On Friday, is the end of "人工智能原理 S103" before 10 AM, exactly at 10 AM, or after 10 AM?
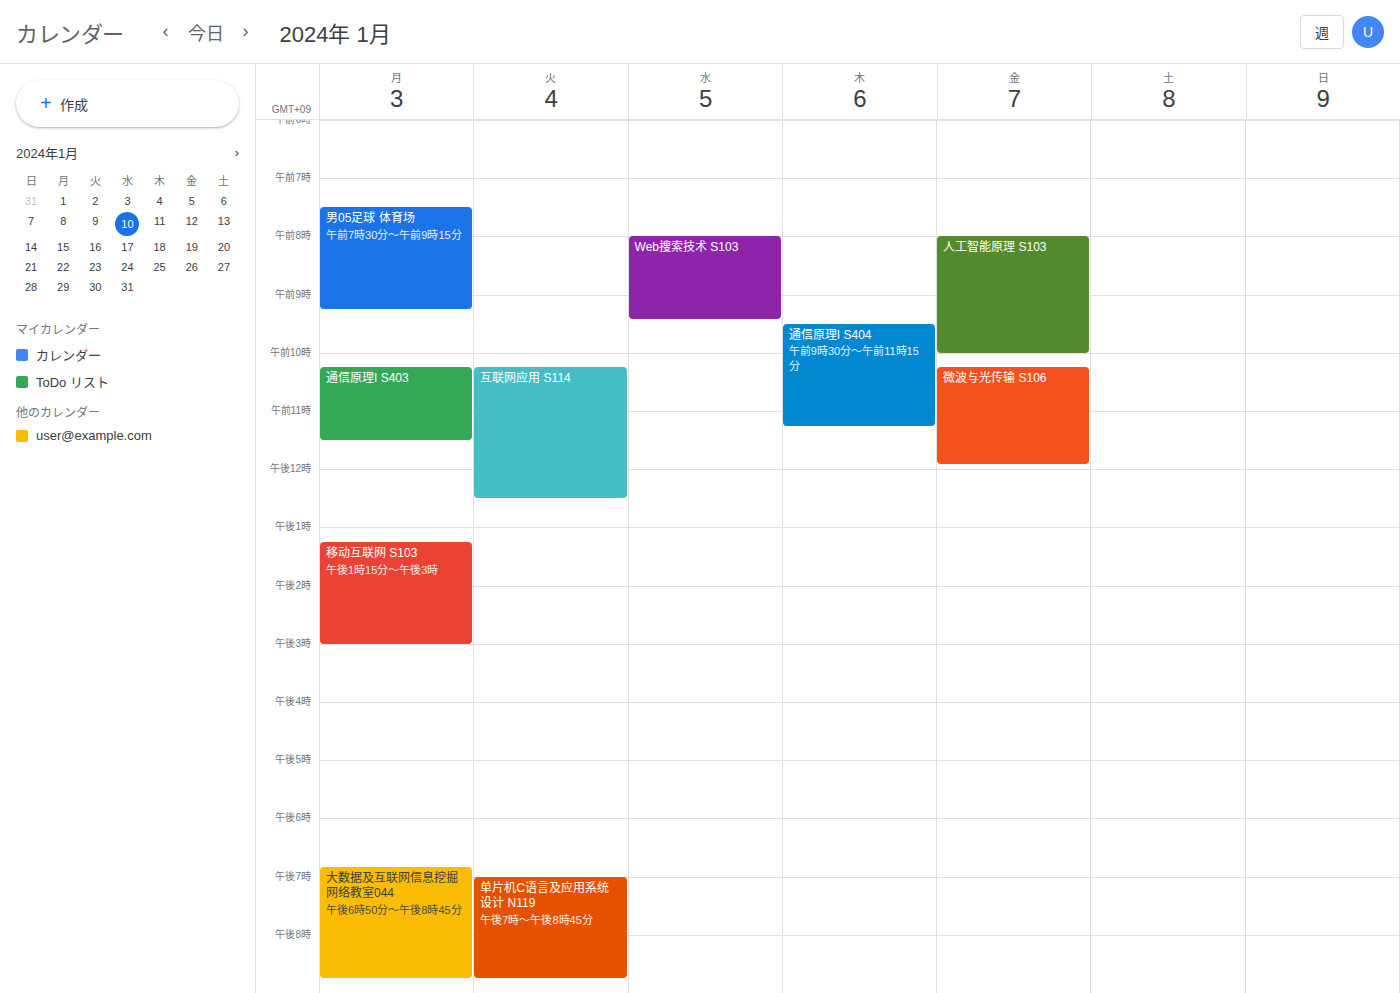
10:00 AM -- exactly at 10 AM, on the 10 AM line.